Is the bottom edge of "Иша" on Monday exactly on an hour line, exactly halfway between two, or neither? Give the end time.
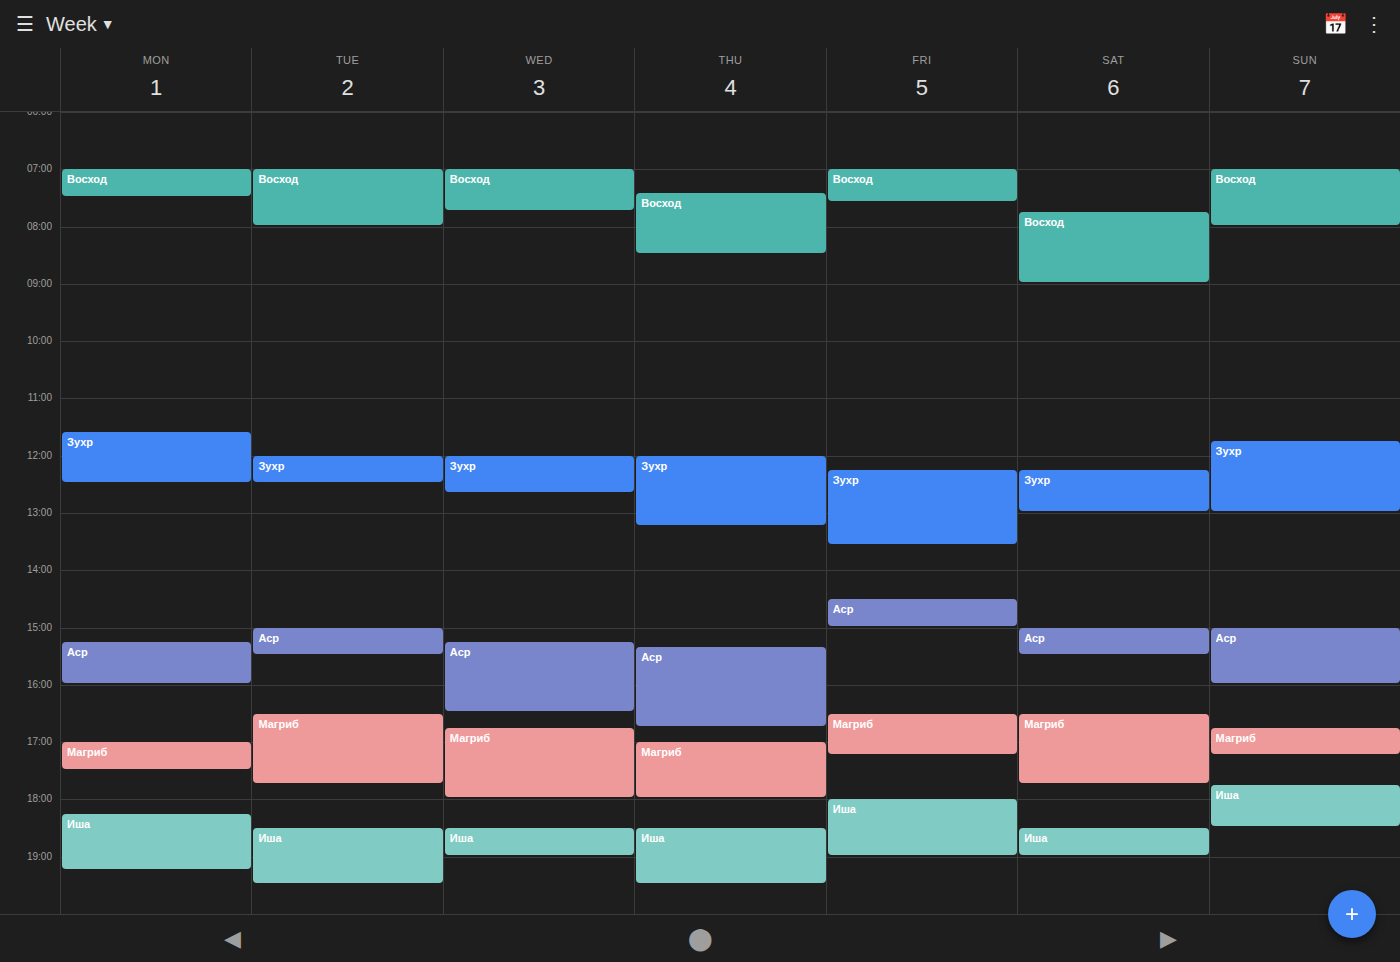
7:15 PM -- neither: a quarter of the way from the 7 PM line to the 8 PM line.